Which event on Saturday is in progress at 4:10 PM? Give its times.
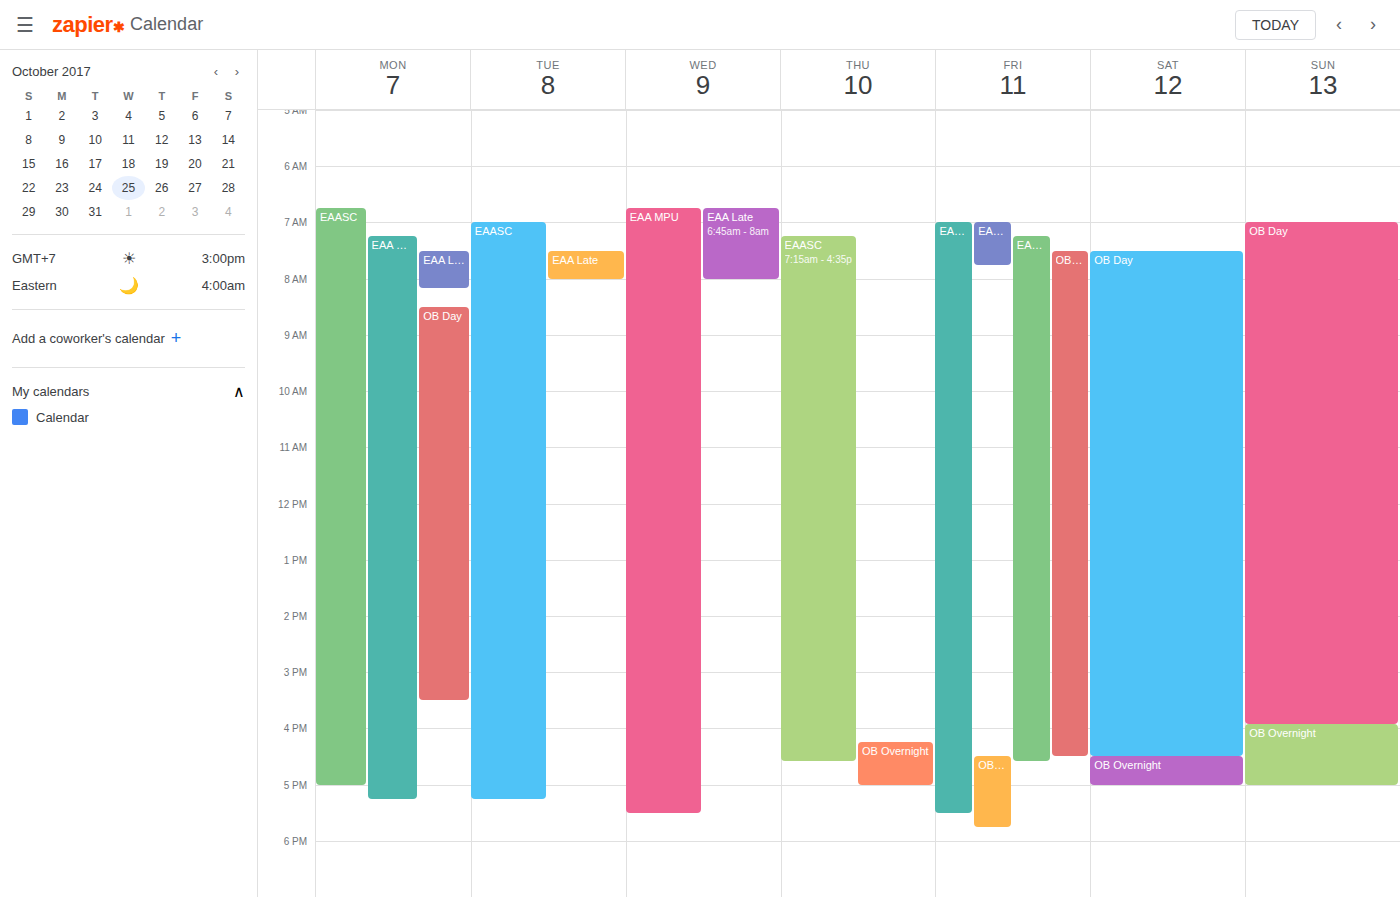
"OB Day", 7:30 AM to 4:30 PM